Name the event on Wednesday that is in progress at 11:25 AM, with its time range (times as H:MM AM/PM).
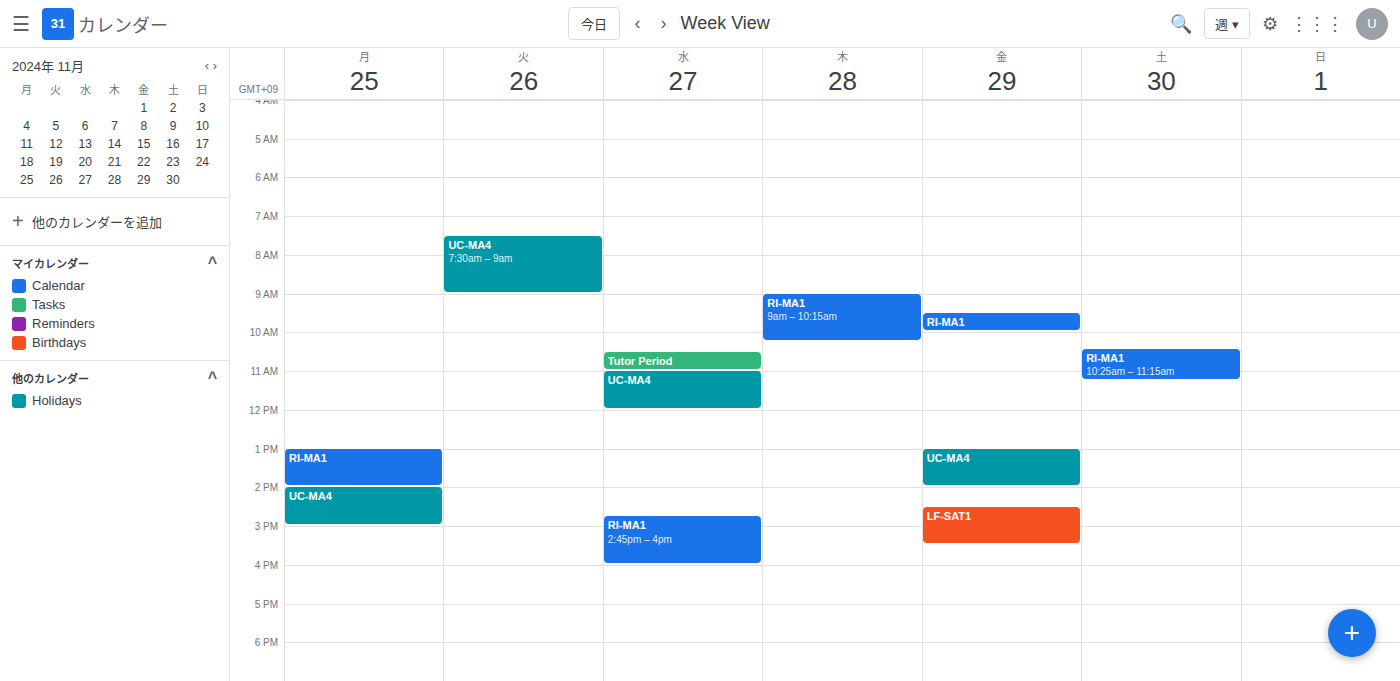
"UC-MA4", 11:00 AM to 12:00 PM